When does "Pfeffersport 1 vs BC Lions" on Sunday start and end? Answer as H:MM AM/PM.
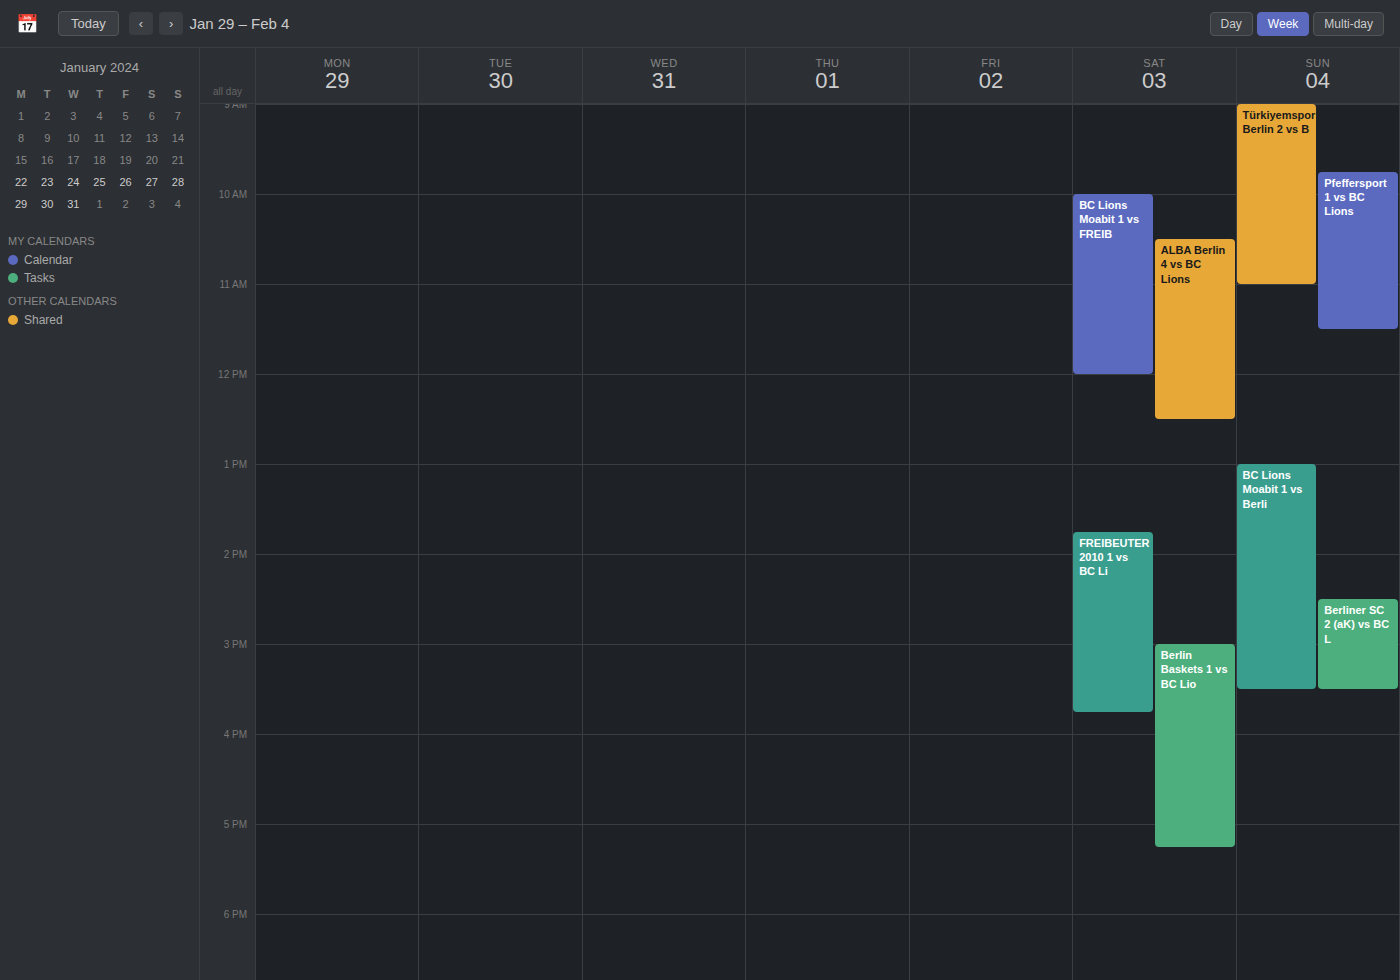
9:45 AM to 11:30 AM